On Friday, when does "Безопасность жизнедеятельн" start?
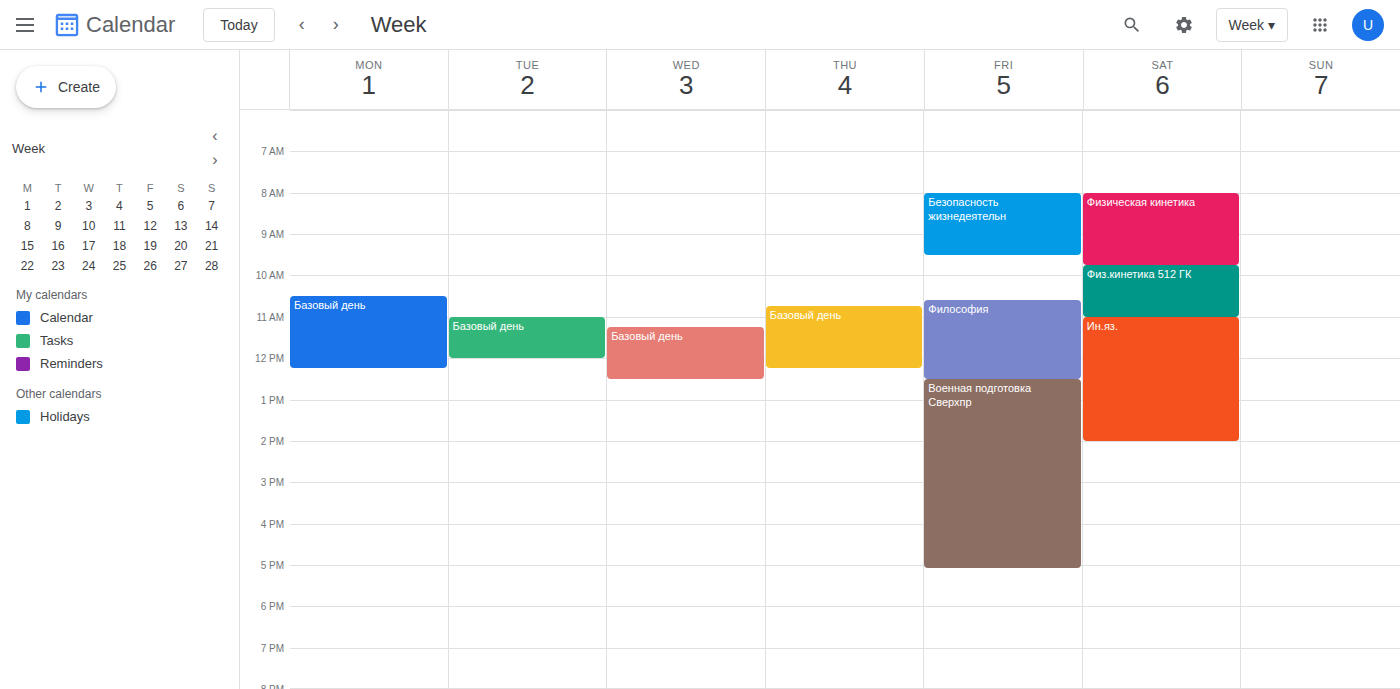
8:00 AM